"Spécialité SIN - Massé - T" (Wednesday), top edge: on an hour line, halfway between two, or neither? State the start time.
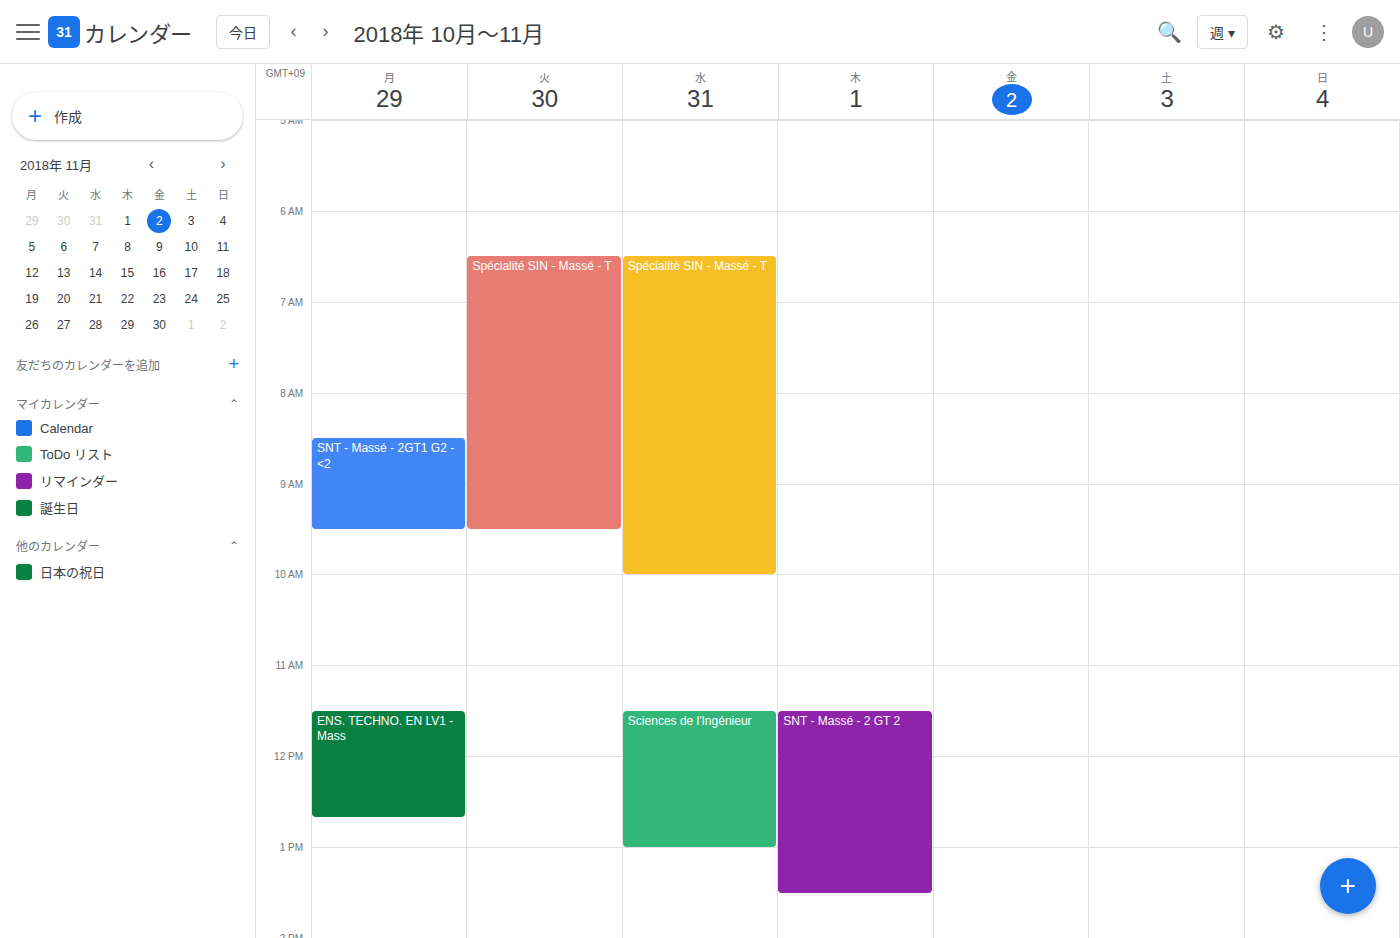
6:30 AM -- halfway between the 6 AM and 7 AM lines.